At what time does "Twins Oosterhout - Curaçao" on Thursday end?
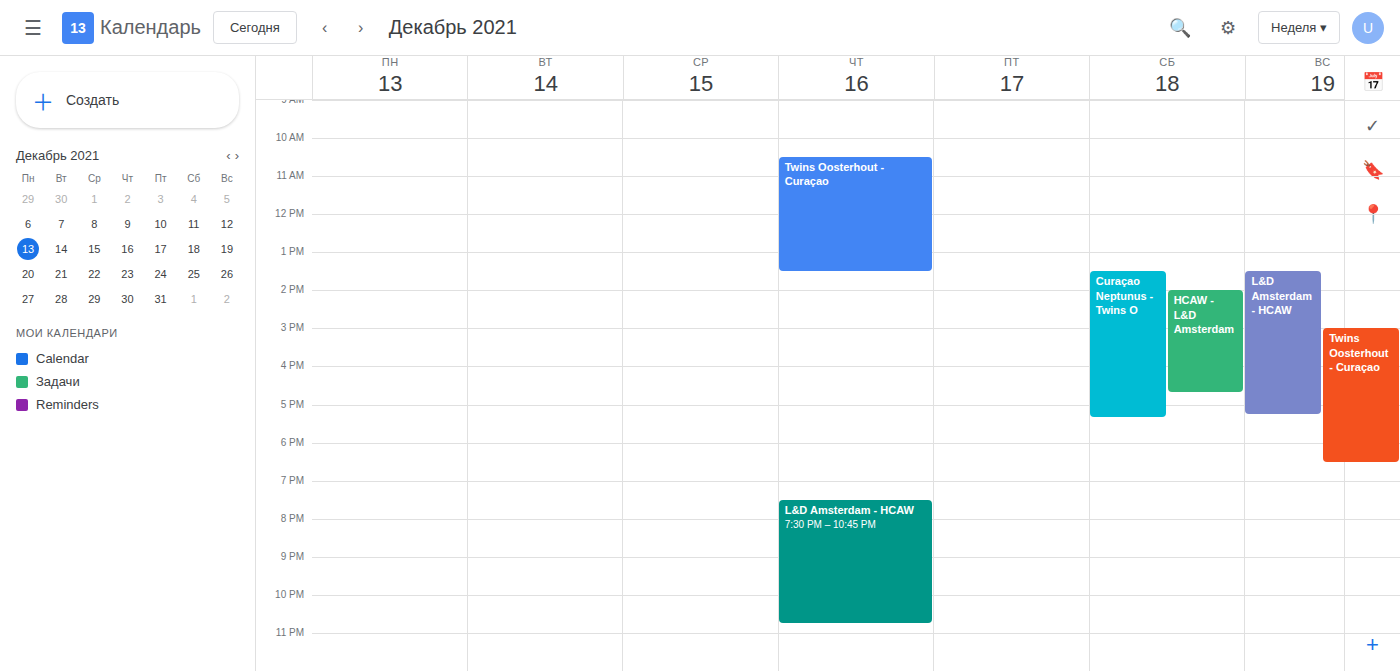
1:30 PM